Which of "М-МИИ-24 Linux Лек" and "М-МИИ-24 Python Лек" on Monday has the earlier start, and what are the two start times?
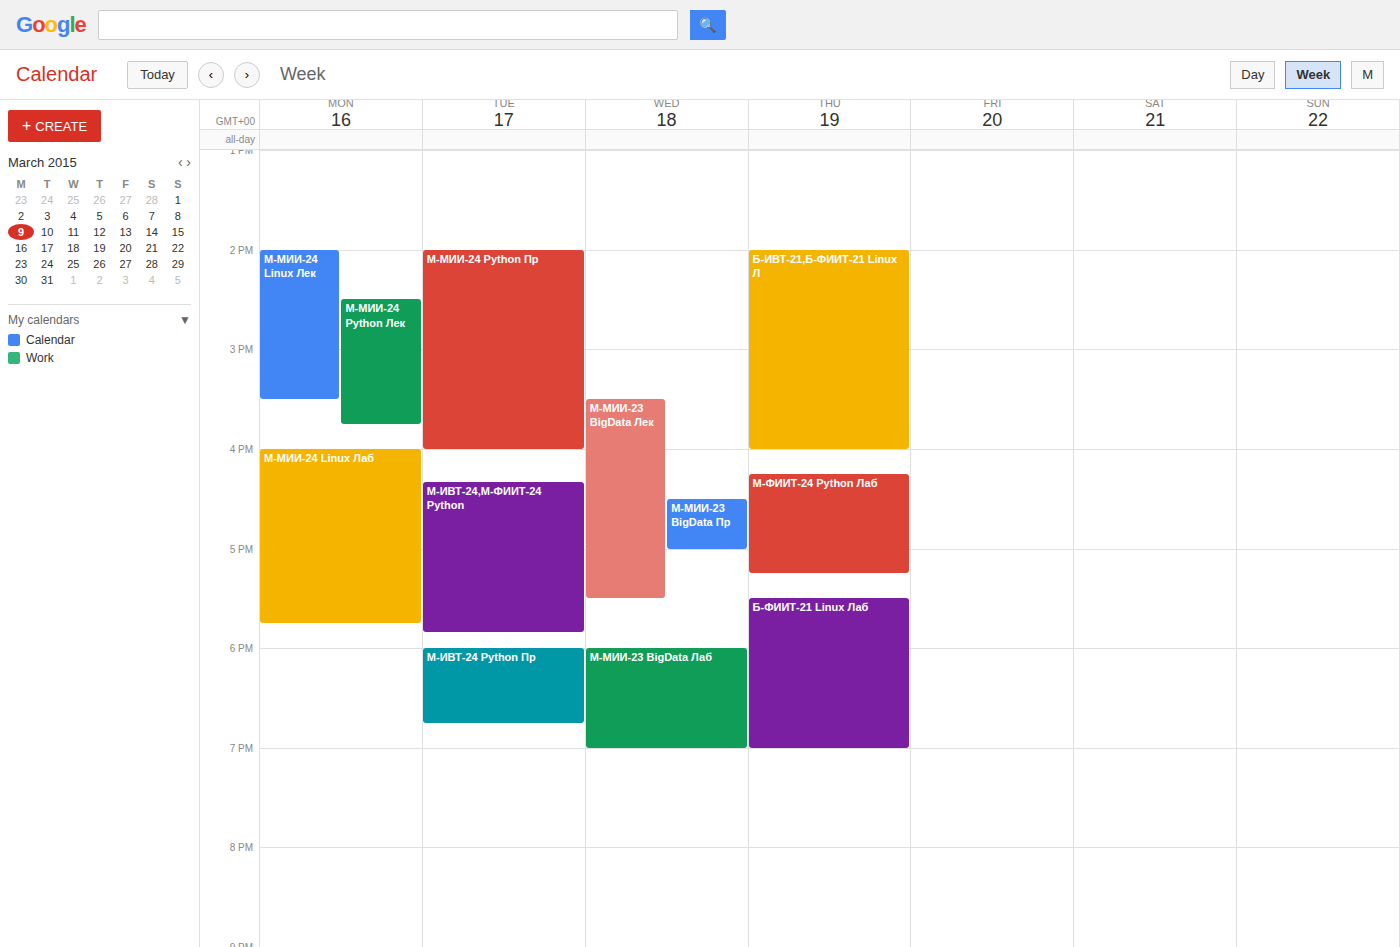
"М-МИИ-24 Linux Лек" 2:00 PM; "М-МИИ-24 Python Лек" 2:30 PM.